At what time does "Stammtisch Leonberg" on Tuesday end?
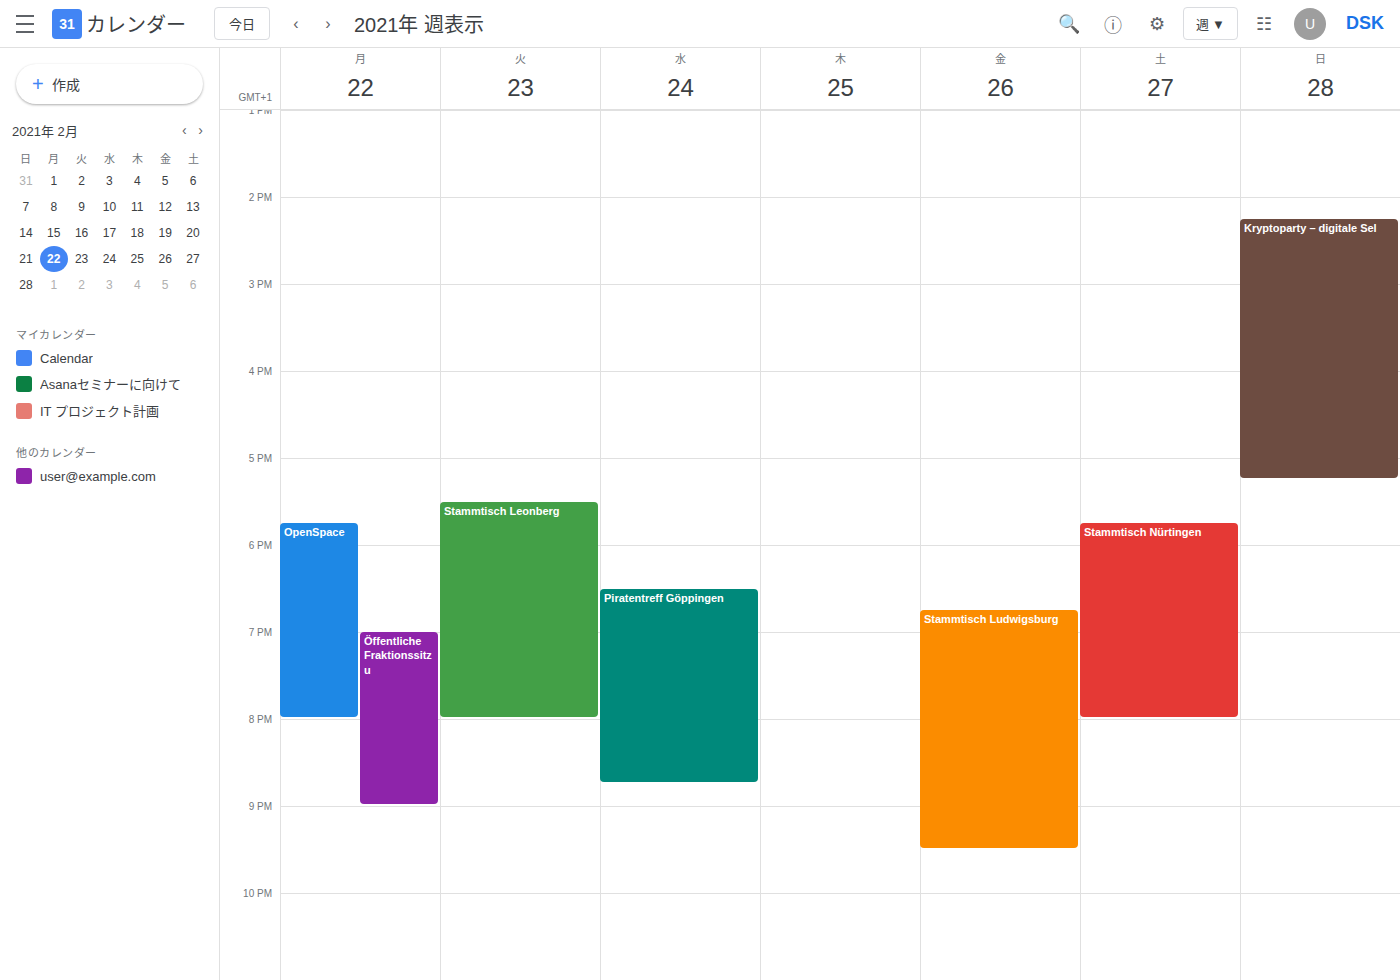
8:00 PM